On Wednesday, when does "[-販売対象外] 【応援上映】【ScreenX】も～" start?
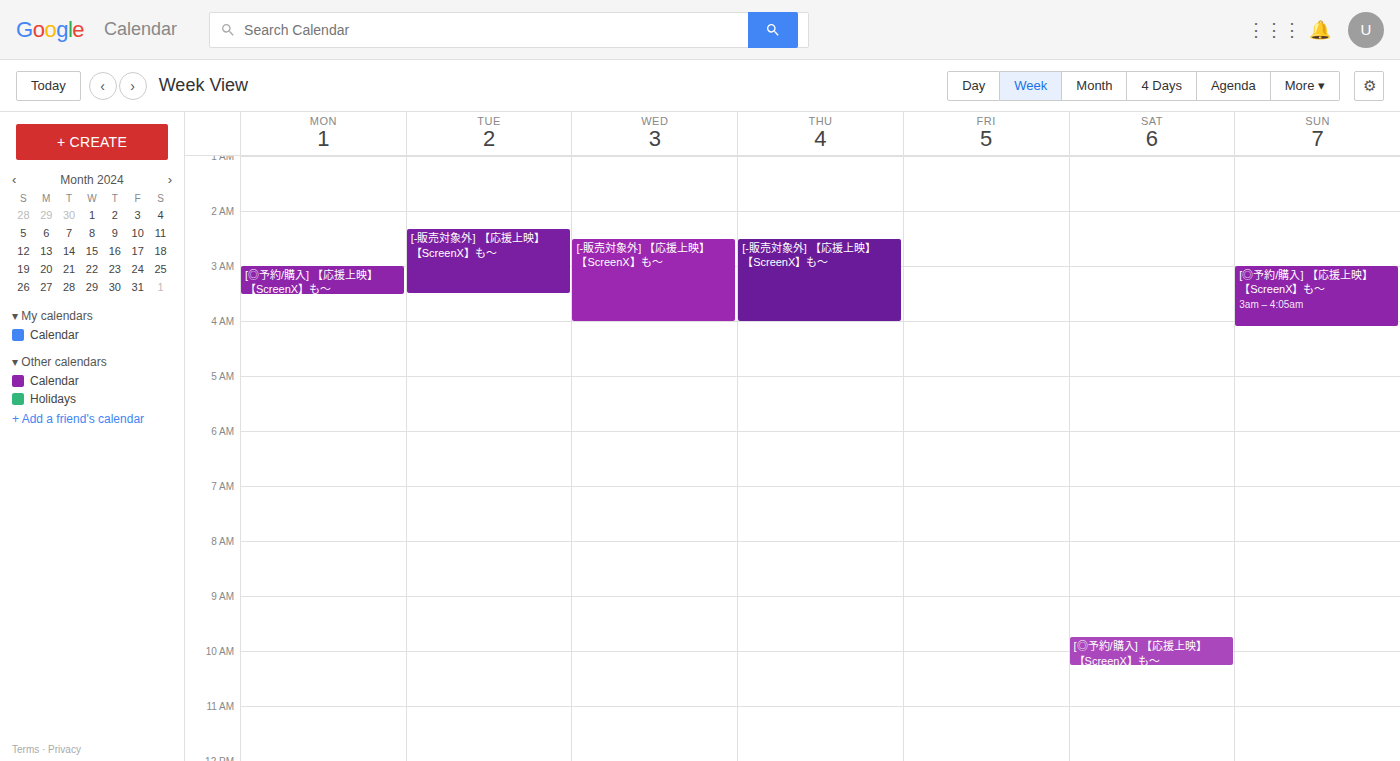
2:30 AM